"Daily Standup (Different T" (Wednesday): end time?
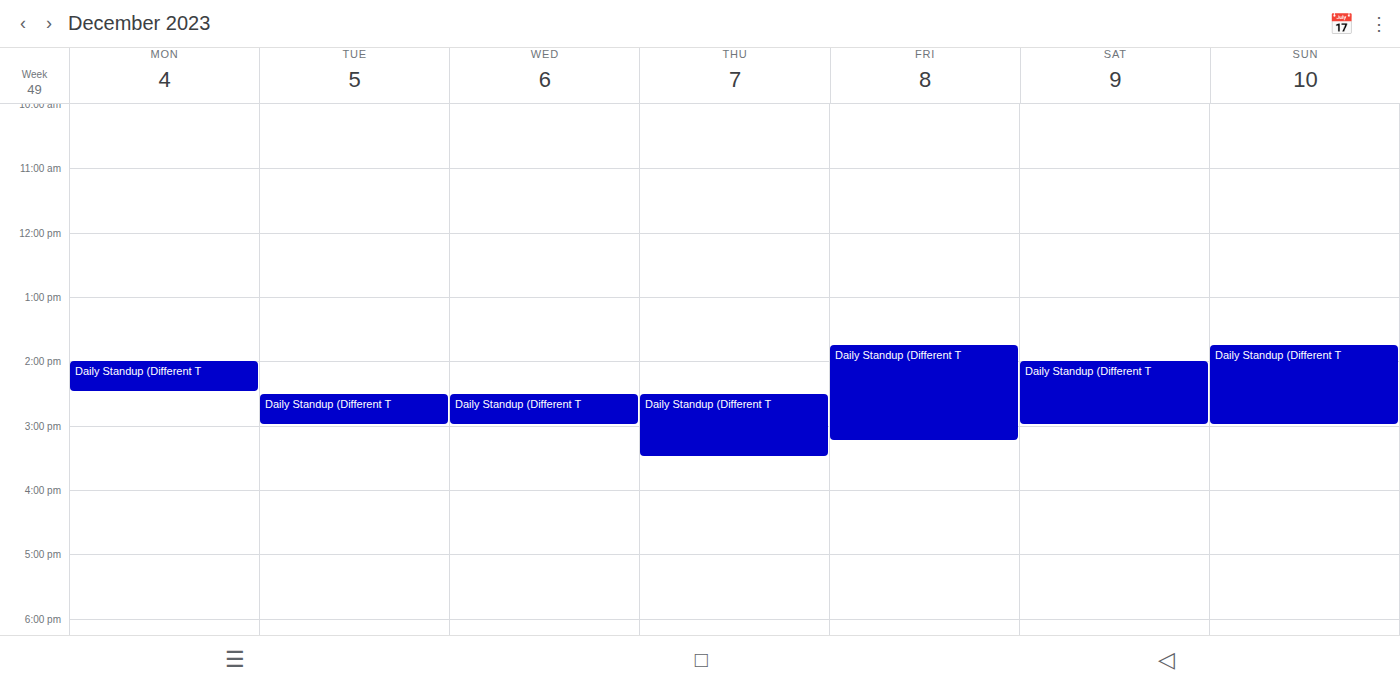
3:00 PM